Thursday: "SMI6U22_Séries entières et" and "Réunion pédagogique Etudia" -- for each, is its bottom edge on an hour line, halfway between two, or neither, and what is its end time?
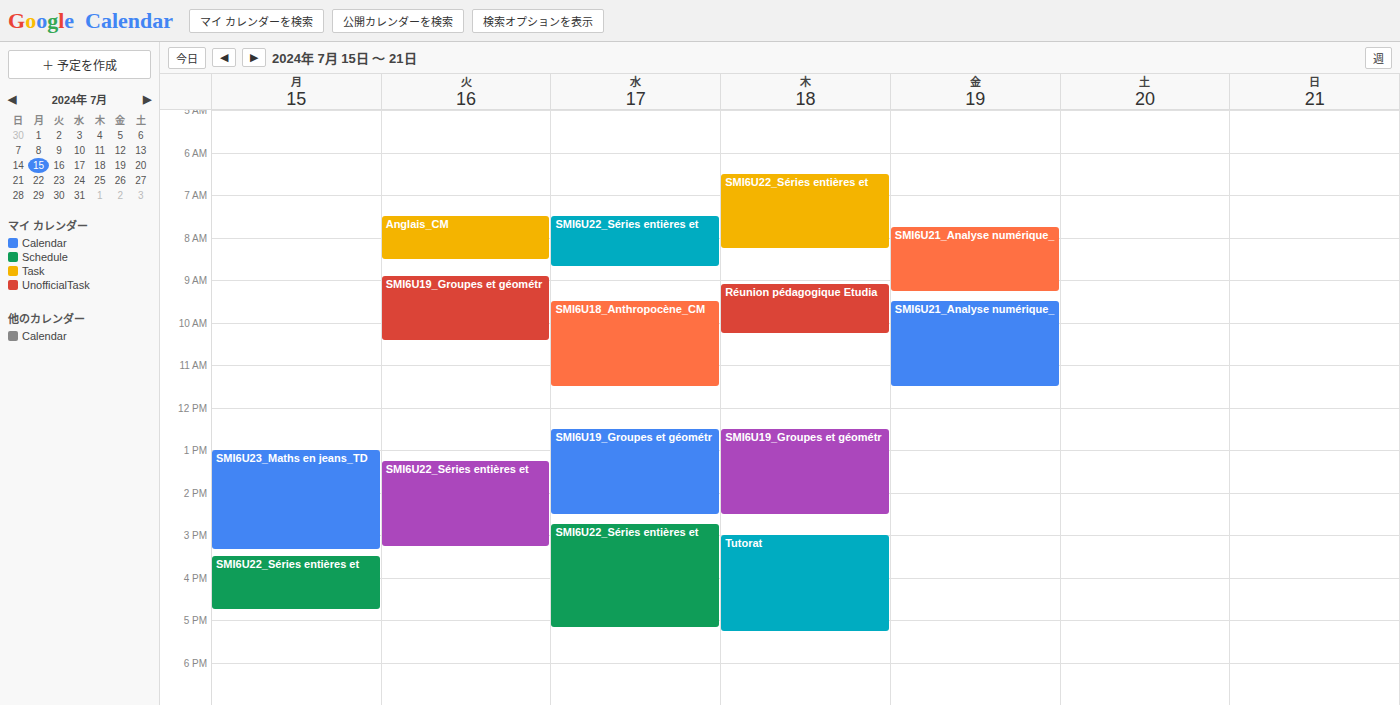
"SMI6U22_Séries entières et": 8:15 AM, neither: a quarter of the way from the 8 AM line to the 9 AM line. "Réunion pédagogique Etudia": 10:15 AM, neither: a quarter of the way from the 10 AM line to the 11 AM line.